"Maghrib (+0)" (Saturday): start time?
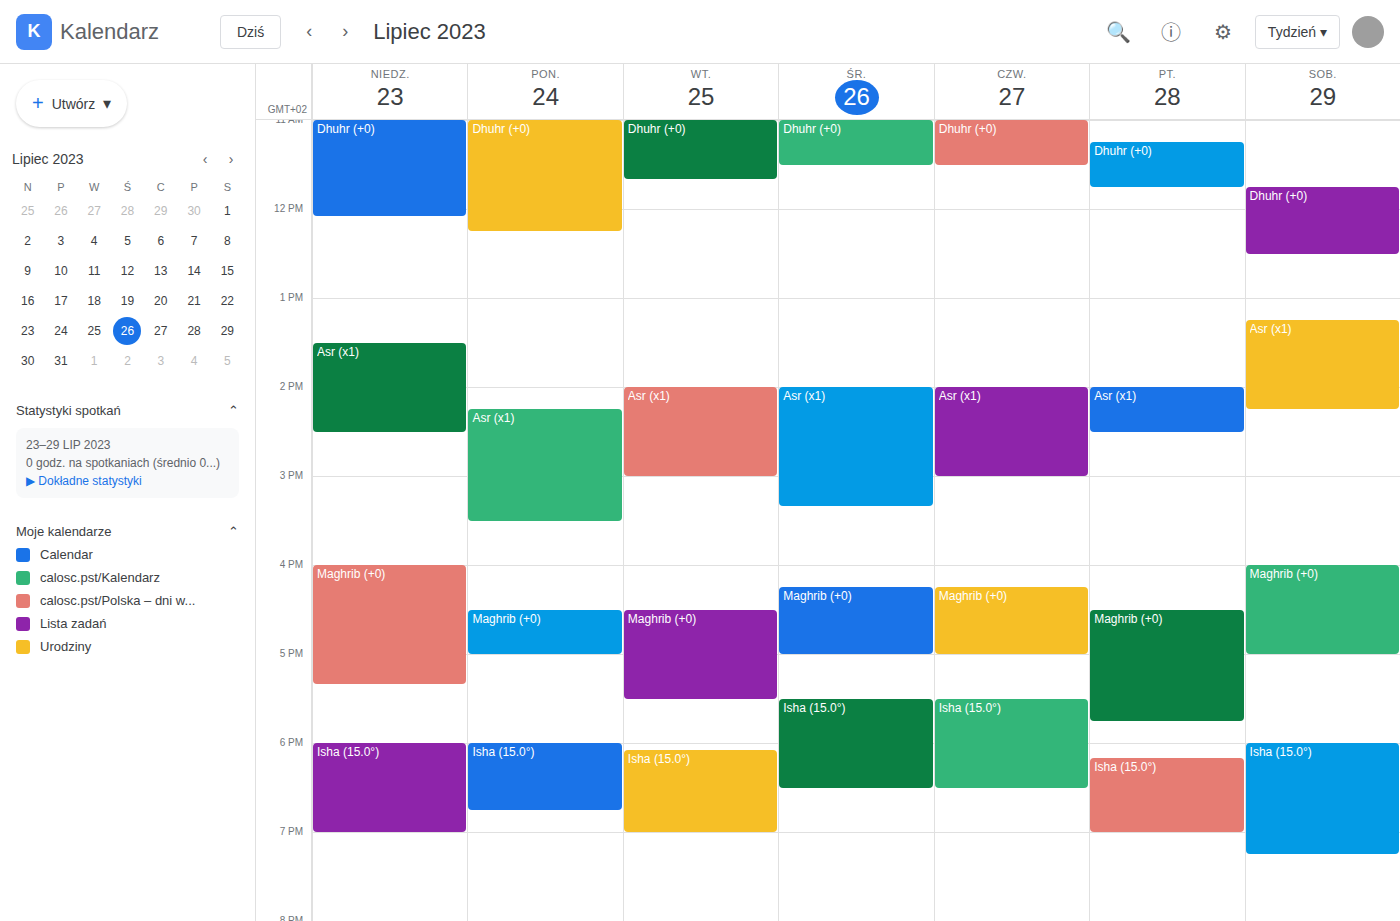
4:00 PM